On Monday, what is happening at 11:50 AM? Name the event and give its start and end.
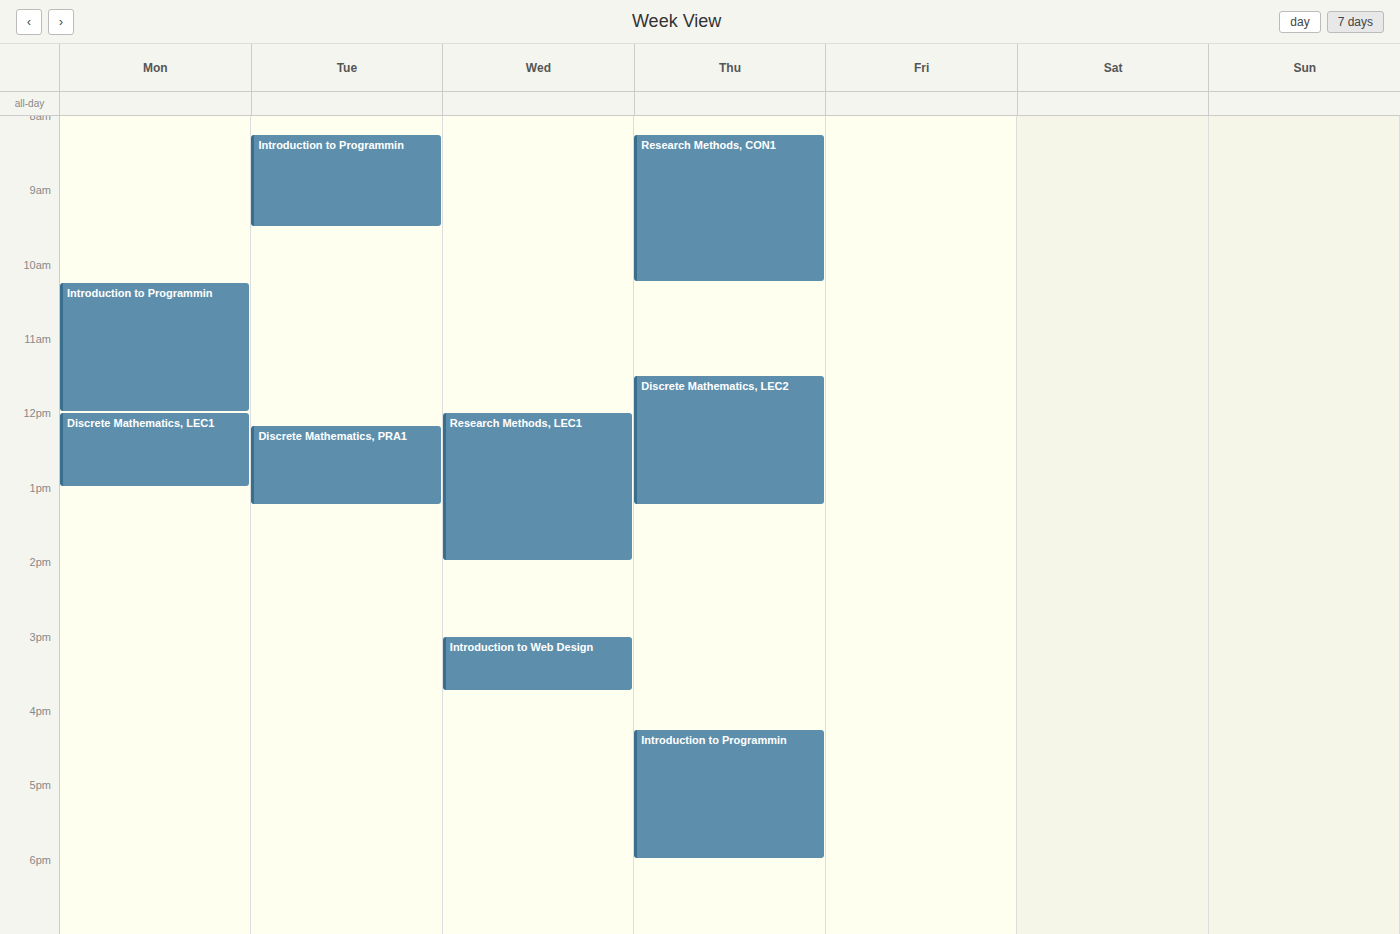
"Introduction to Programmin", 10:15 AM to 12:00 PM